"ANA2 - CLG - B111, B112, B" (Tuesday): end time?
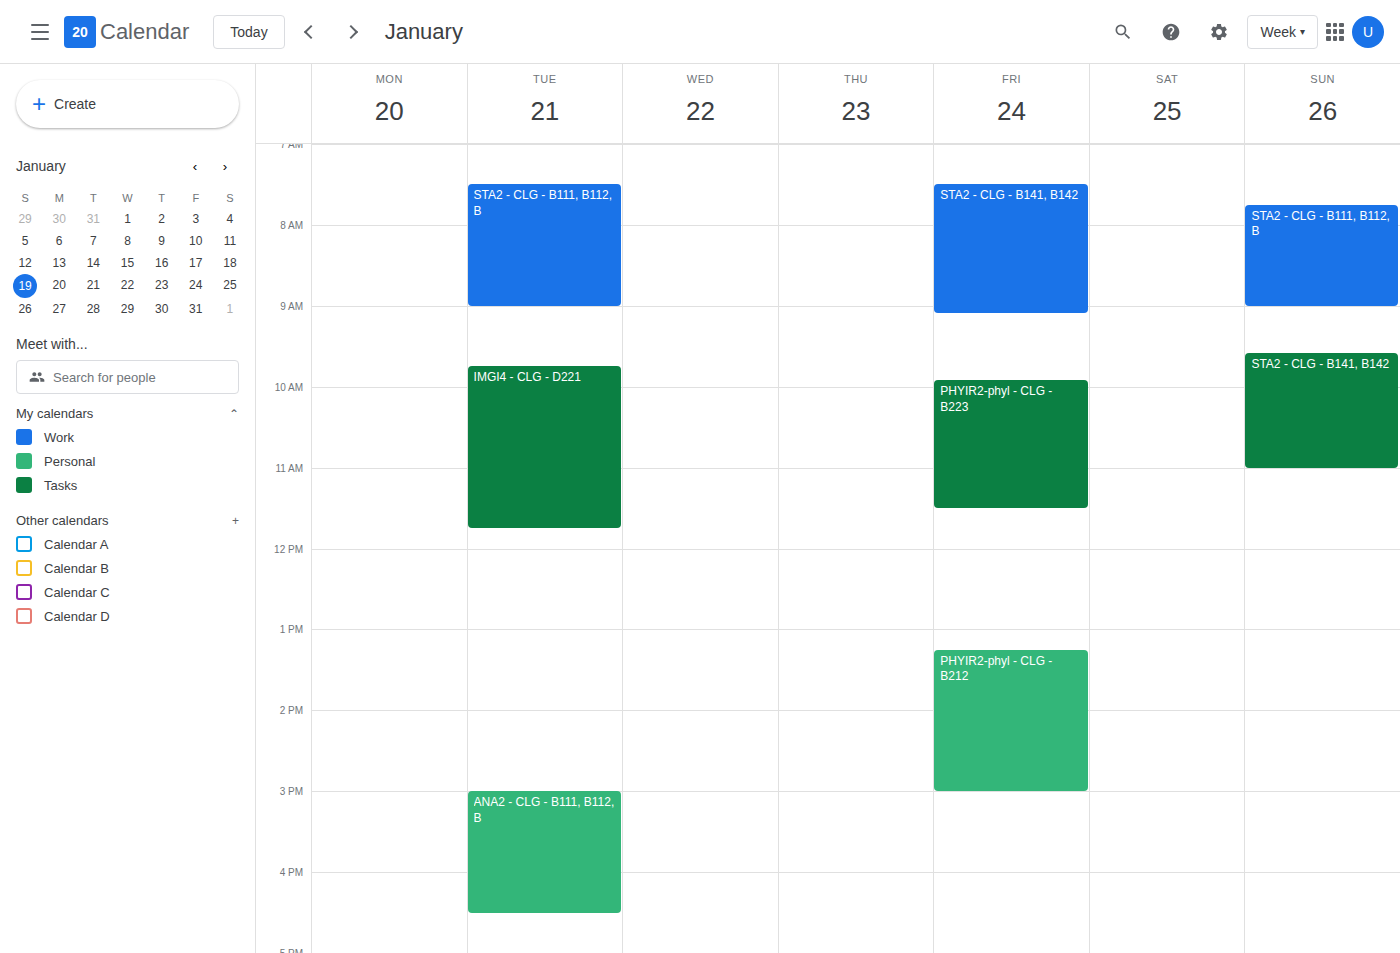
16:30